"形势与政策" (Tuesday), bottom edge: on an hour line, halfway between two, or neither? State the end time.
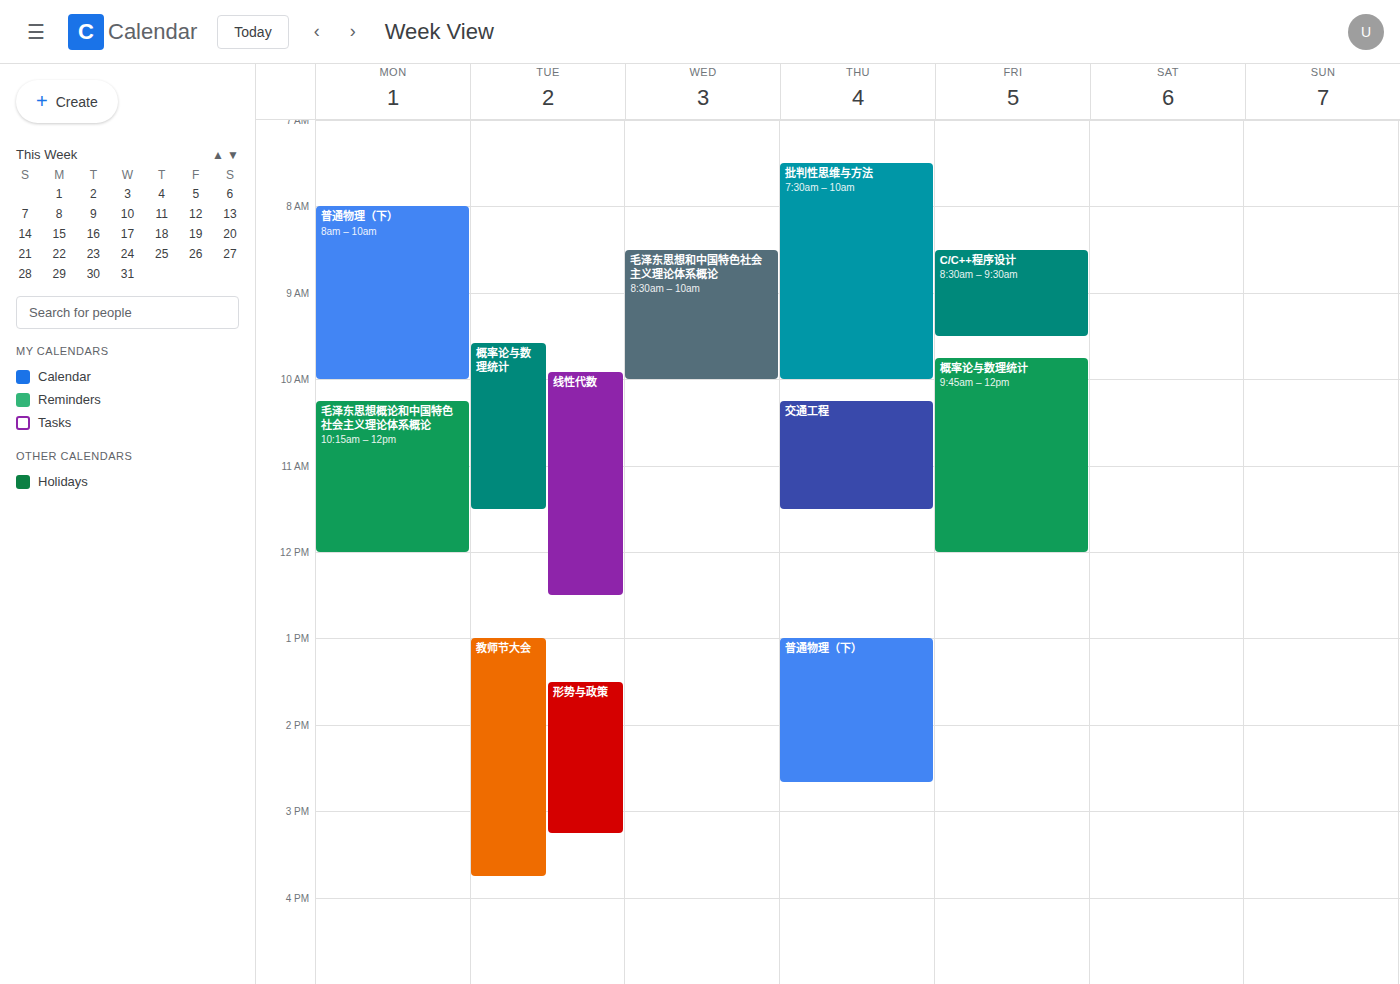
3:15 PM -- neither: a quarter of the way from the 3 PM line to the 4 PM line.